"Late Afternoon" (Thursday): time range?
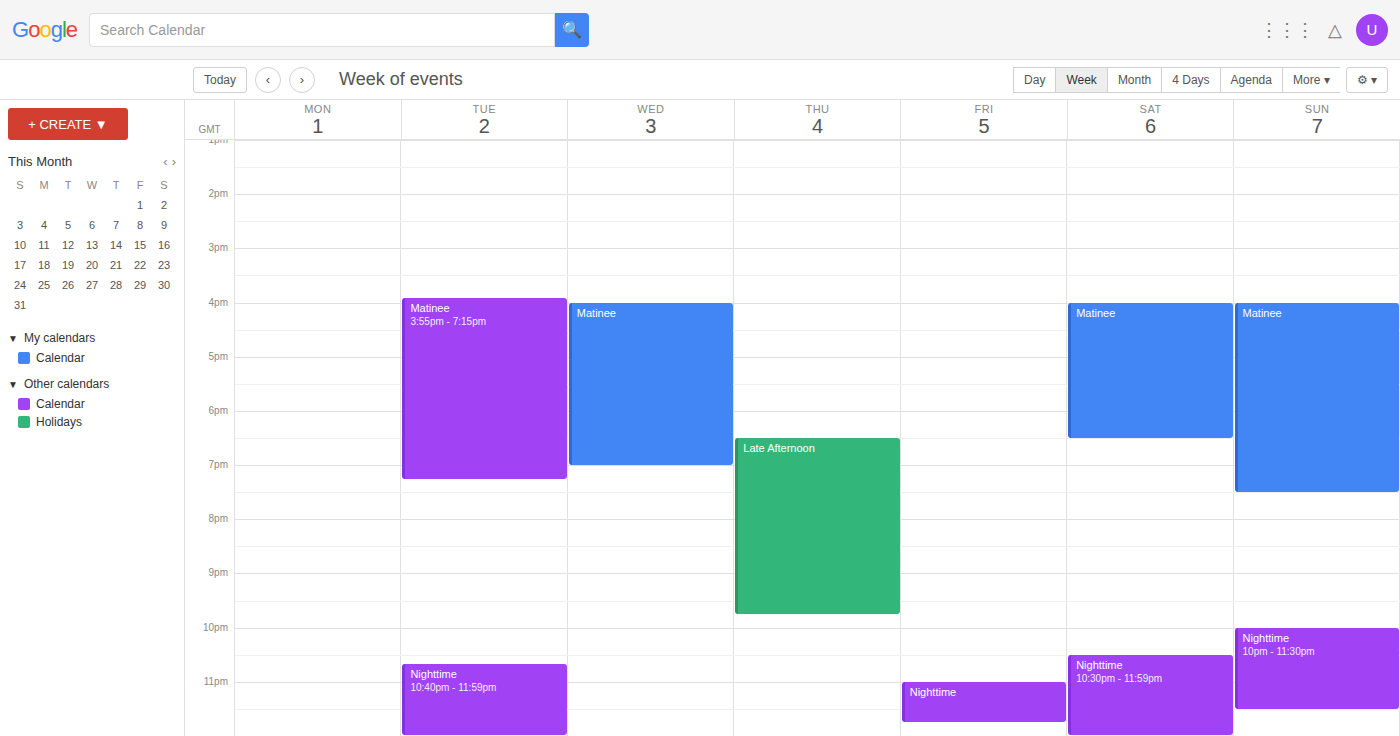
6:30 PM to 9:45 PM